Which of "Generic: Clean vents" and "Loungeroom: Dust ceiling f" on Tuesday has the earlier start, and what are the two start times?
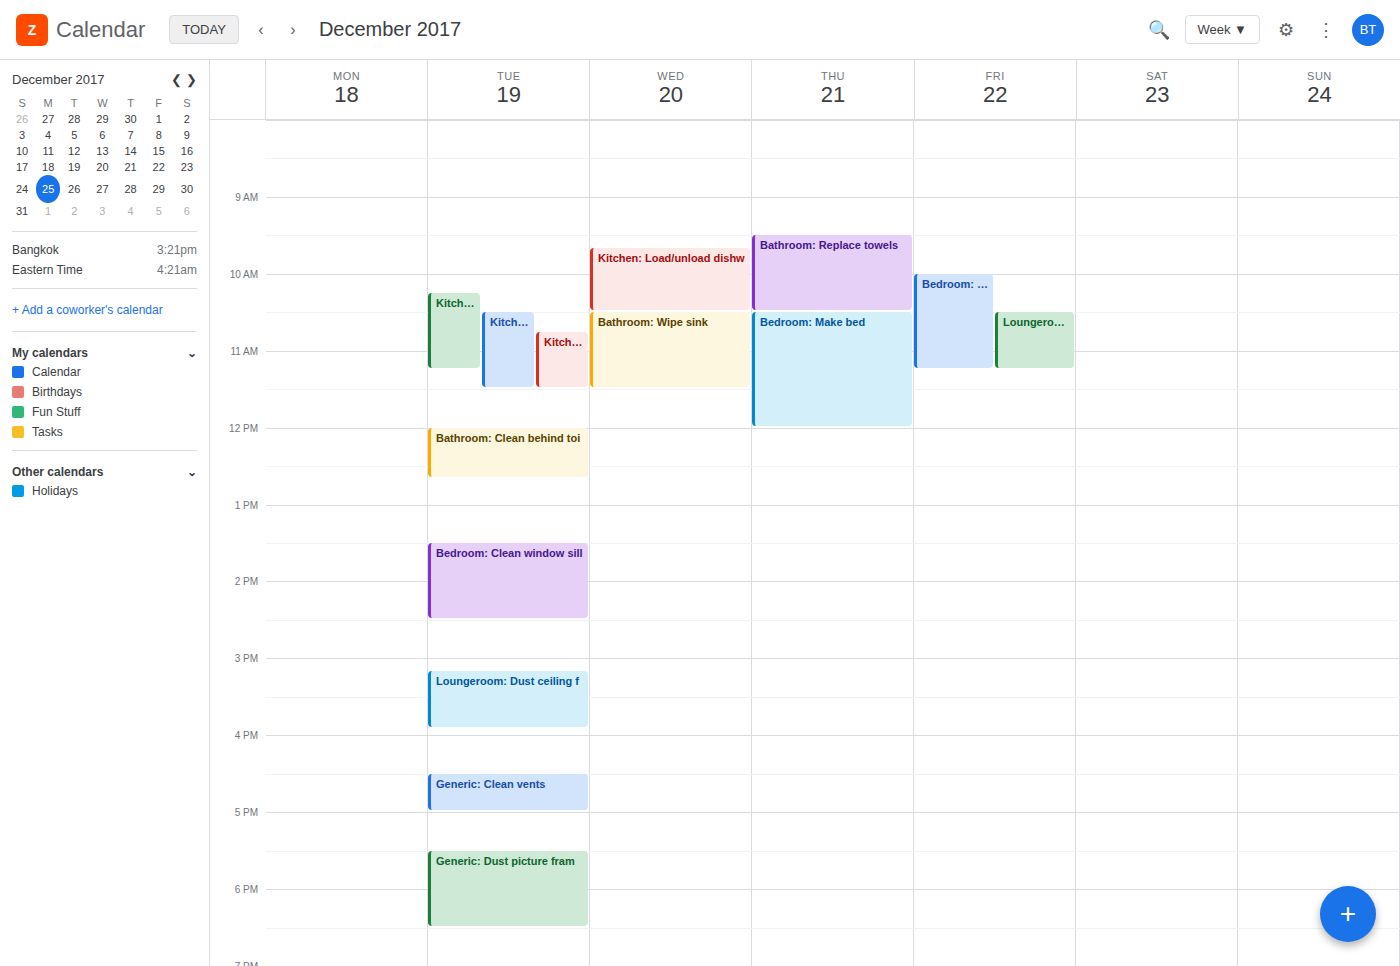
"Loungeroom: Dust ceiling f" 3:10 PM; "Generic: Clean vents" 4:30 PM.